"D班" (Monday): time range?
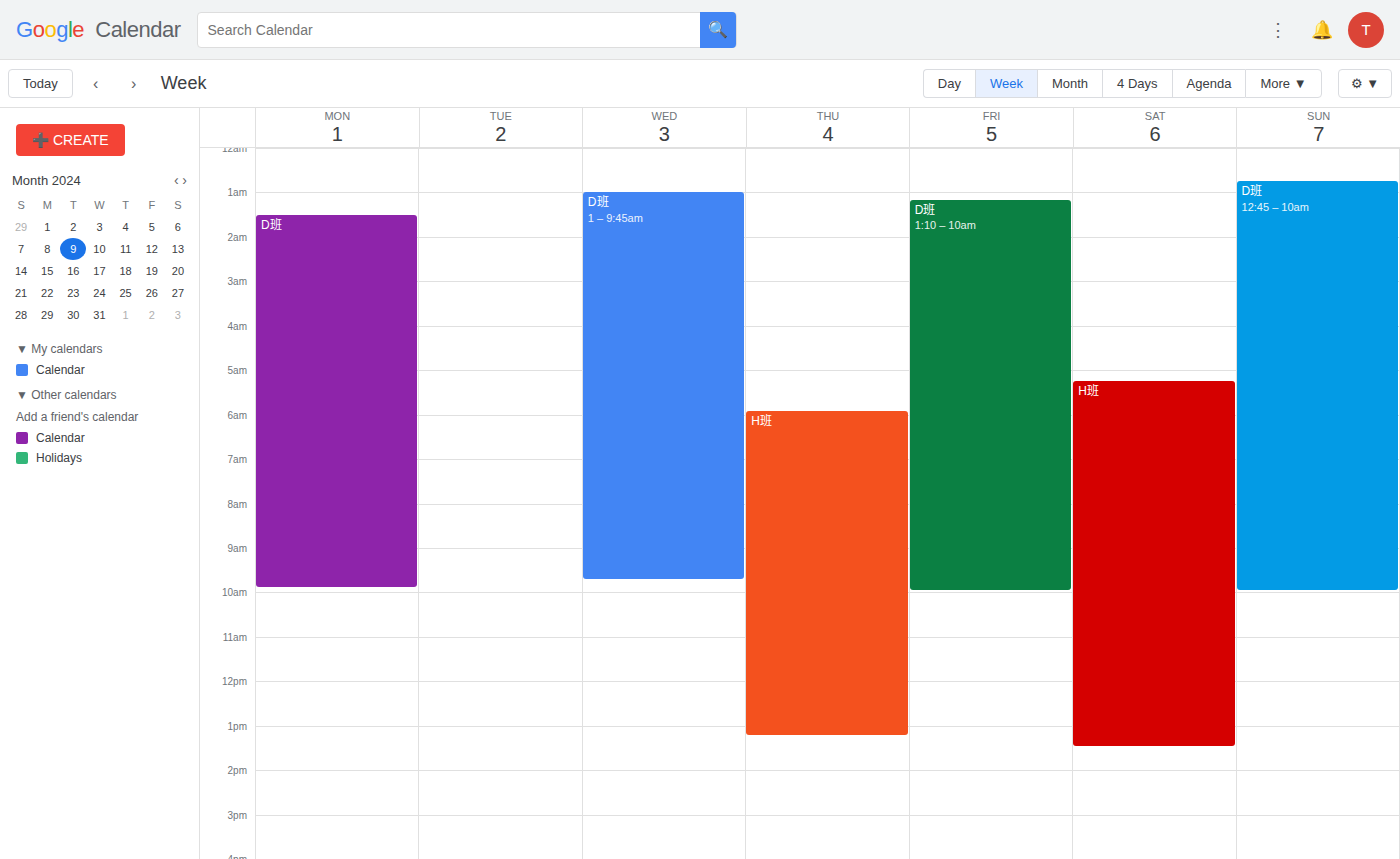
1:30 AM to 9:55 AM